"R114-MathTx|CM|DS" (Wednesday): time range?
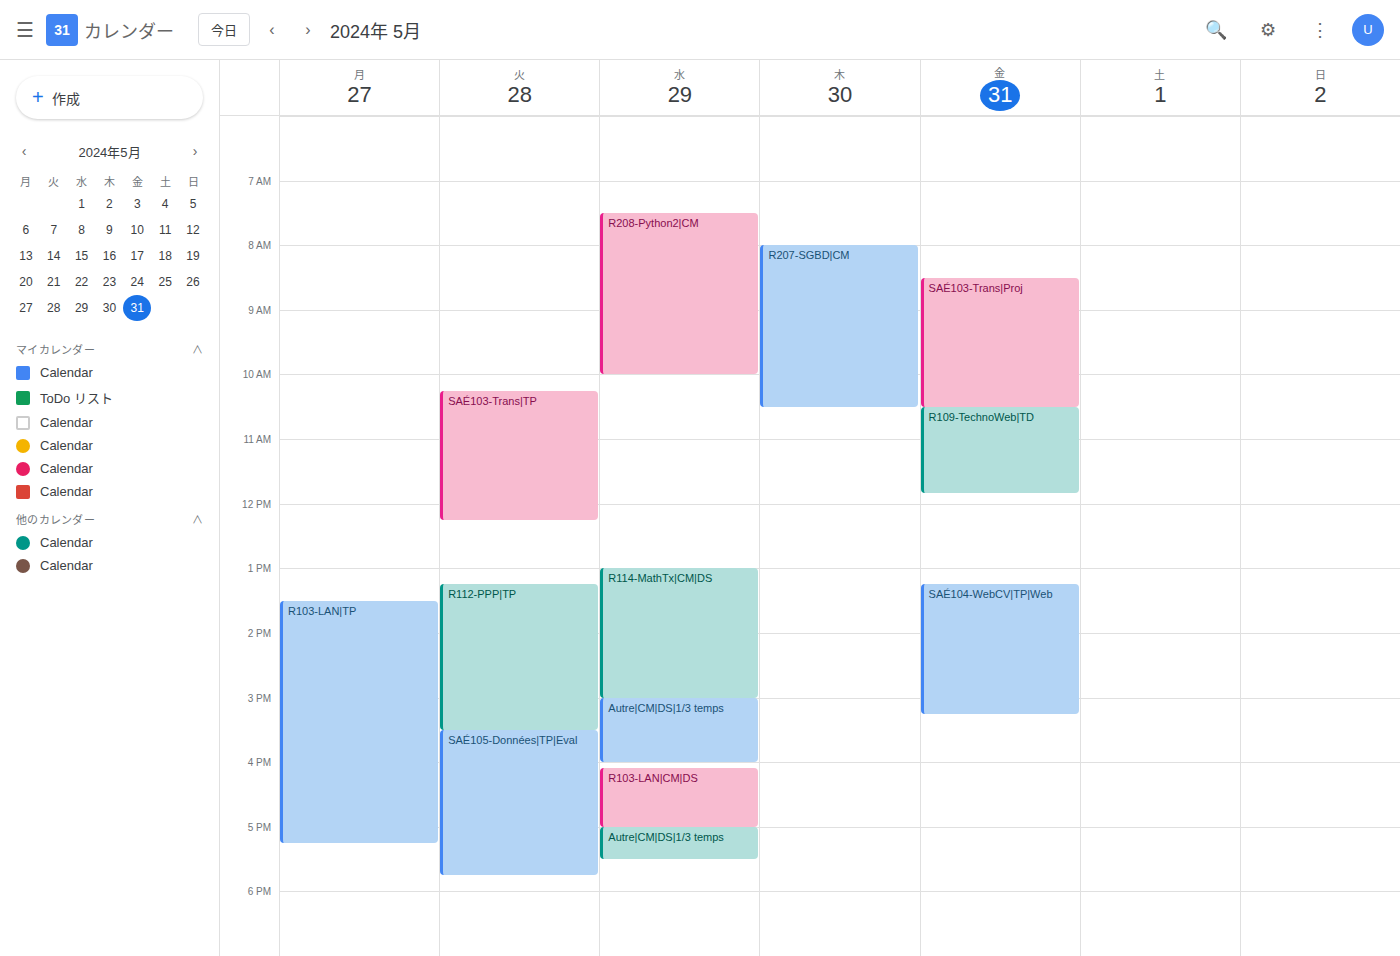
1:00 PM to 3:00 PM